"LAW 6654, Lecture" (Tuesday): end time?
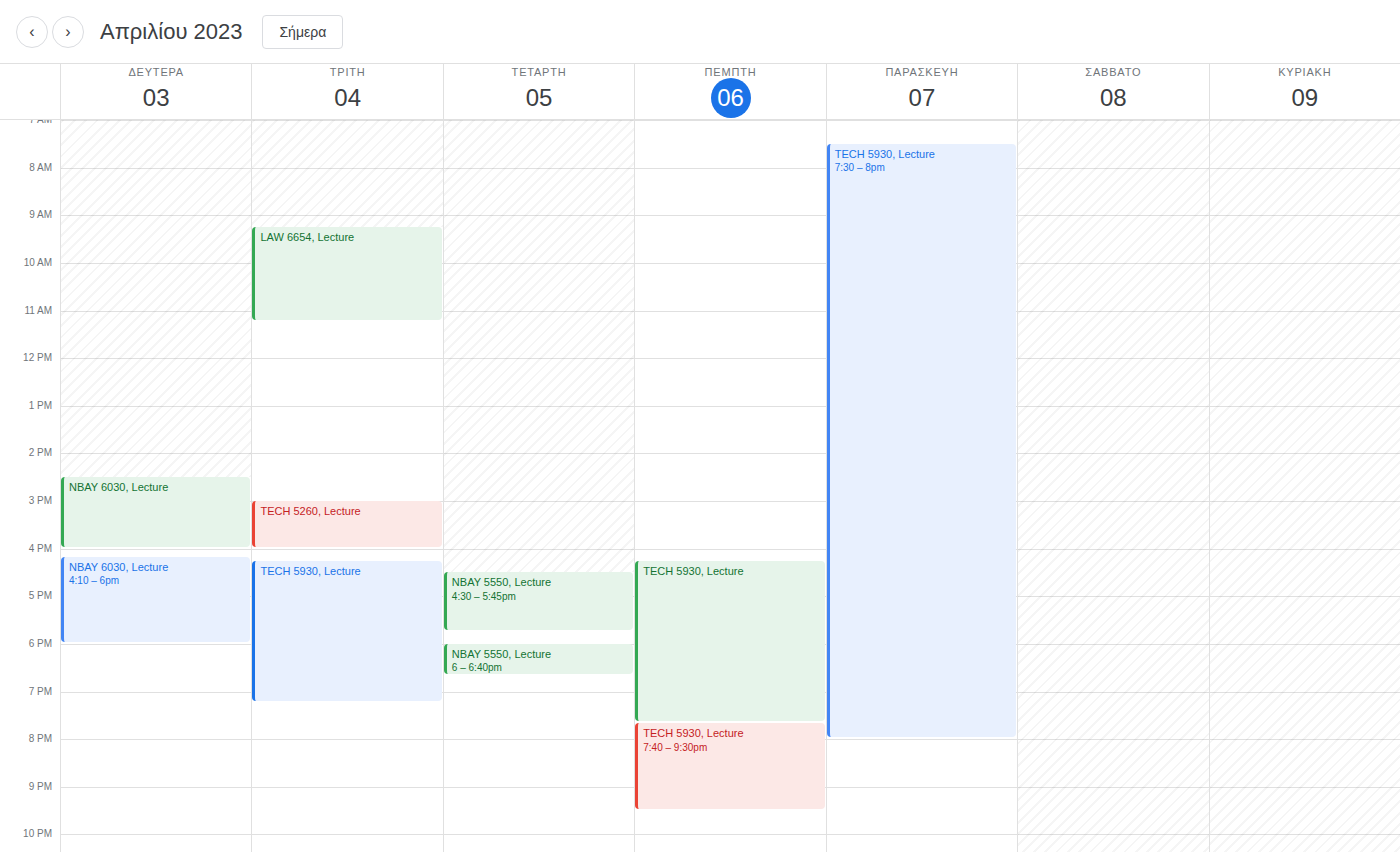
11:15 AM